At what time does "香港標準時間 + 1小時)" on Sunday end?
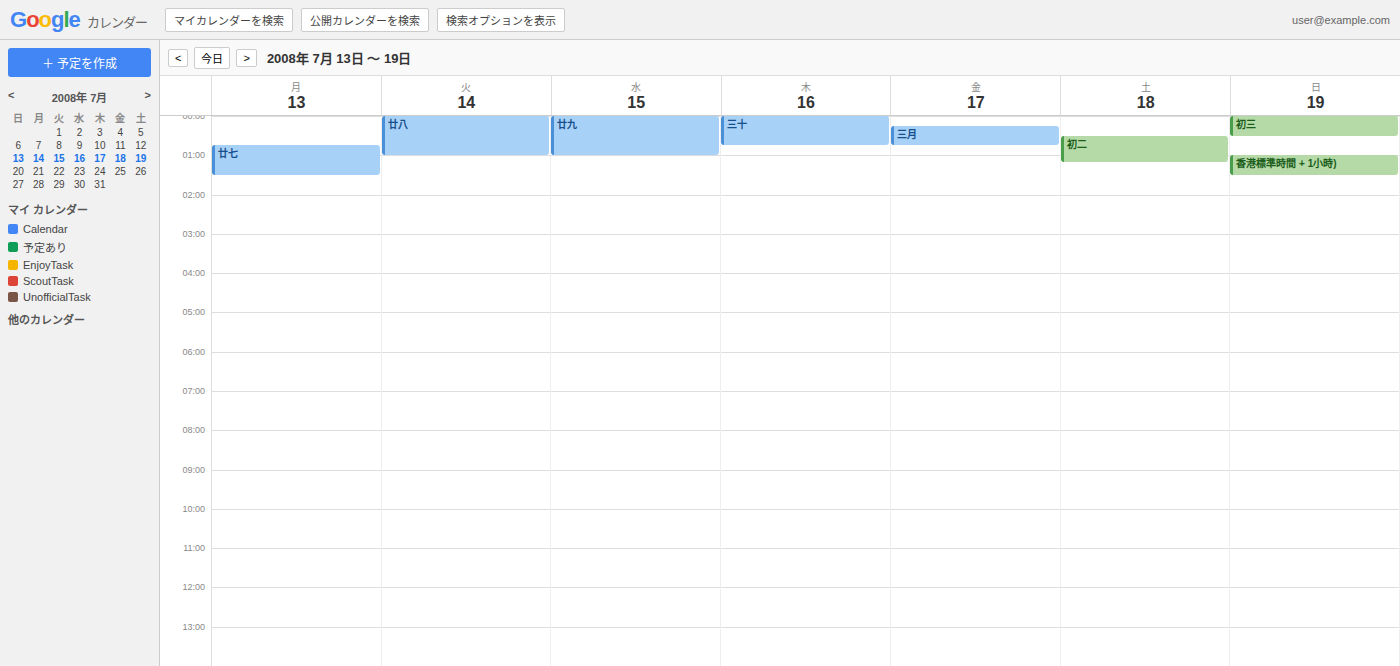
1:30 AM